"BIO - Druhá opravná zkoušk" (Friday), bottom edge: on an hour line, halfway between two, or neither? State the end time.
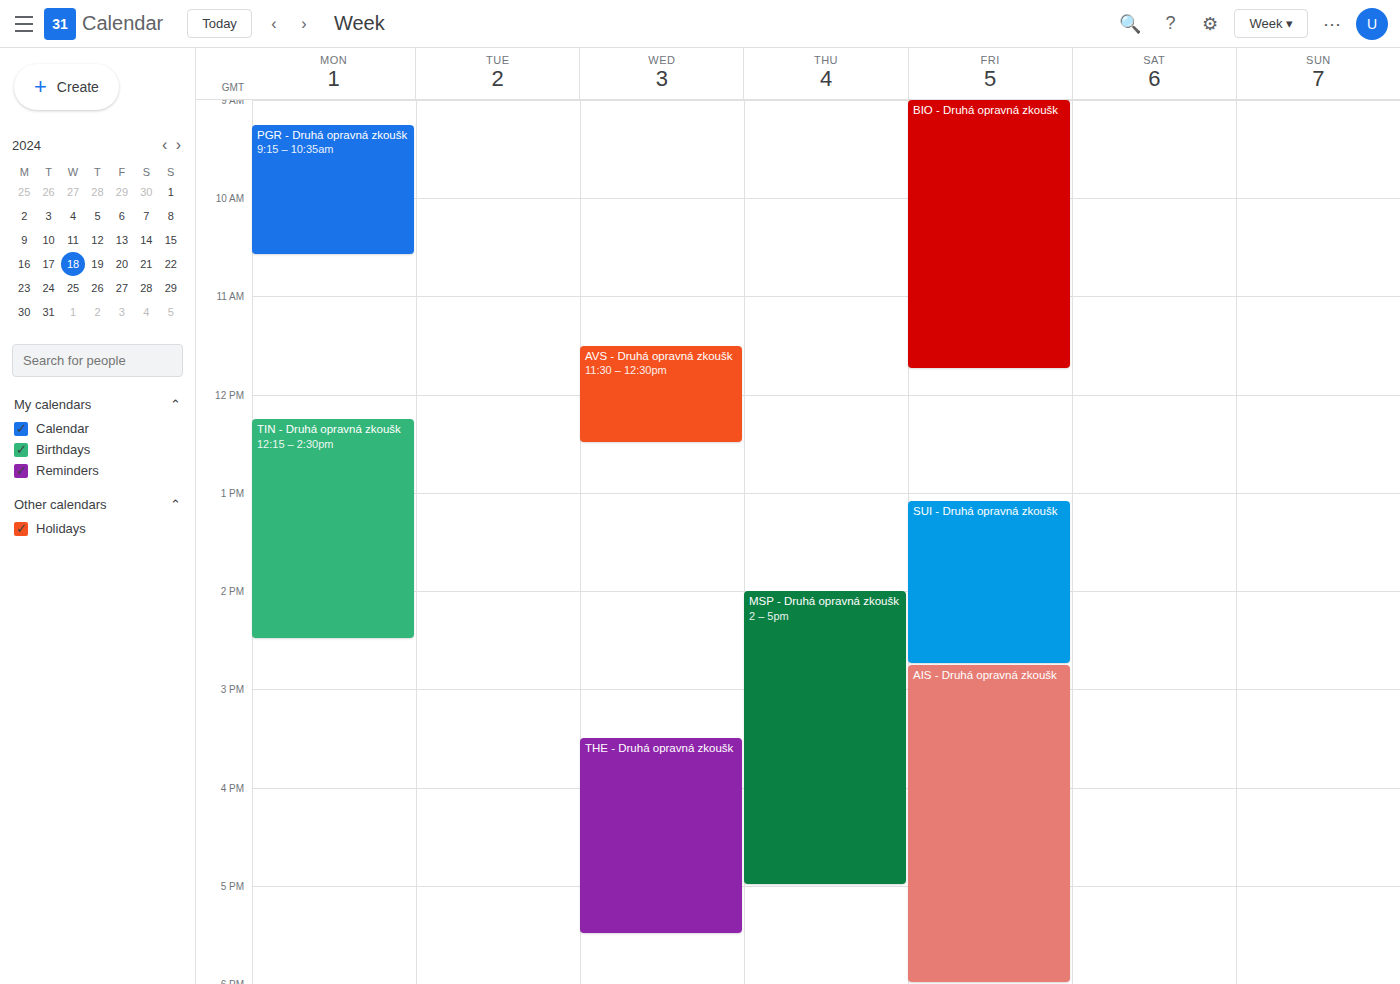
11:45 AM -- neither: three quarters of the way from the 11 AM line to the 12 PM line.